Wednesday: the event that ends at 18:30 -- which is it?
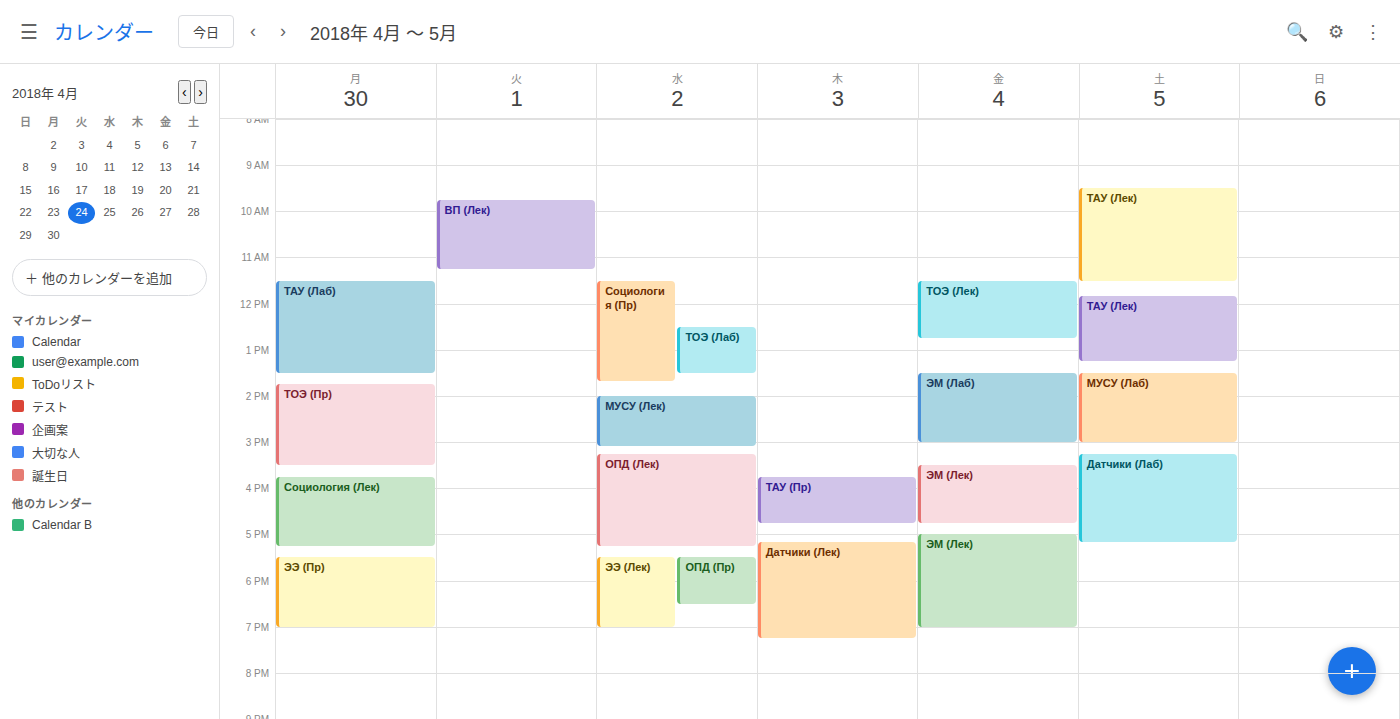
"ОПД (Пр)"